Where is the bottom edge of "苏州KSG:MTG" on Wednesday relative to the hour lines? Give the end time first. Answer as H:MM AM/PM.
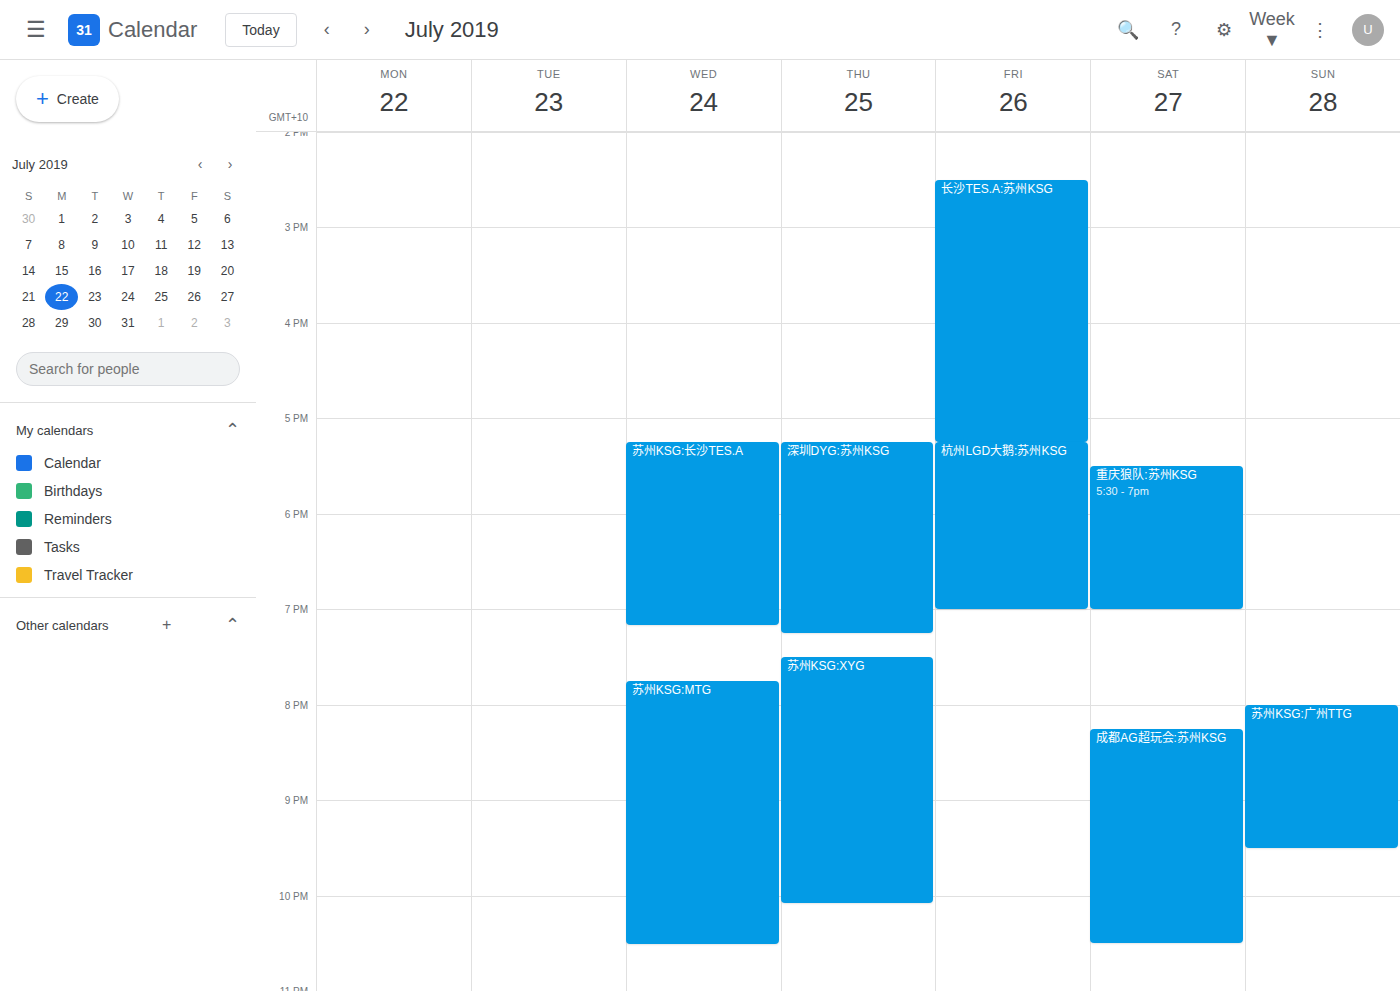
10:30 PM -- halfway between the 10 PM and 11 PM lines.